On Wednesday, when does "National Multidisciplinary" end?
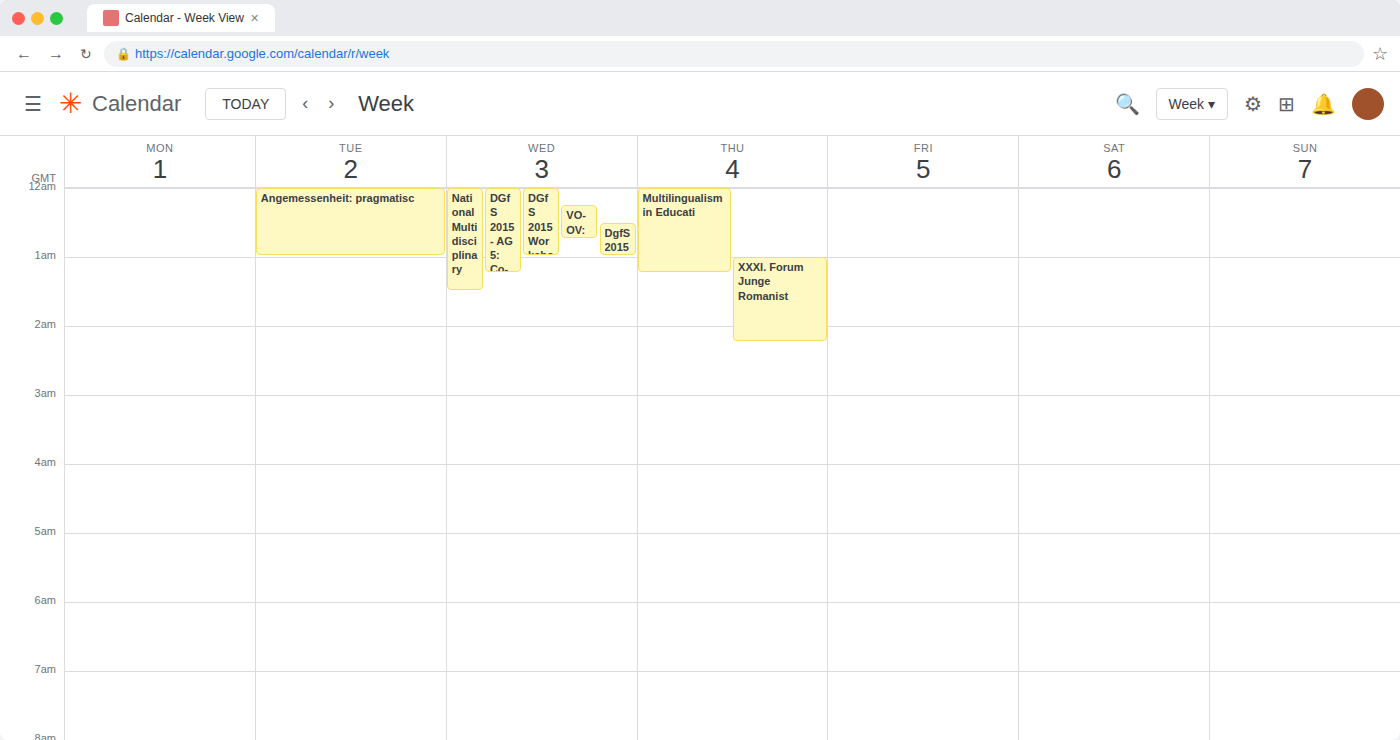
1:30 AM